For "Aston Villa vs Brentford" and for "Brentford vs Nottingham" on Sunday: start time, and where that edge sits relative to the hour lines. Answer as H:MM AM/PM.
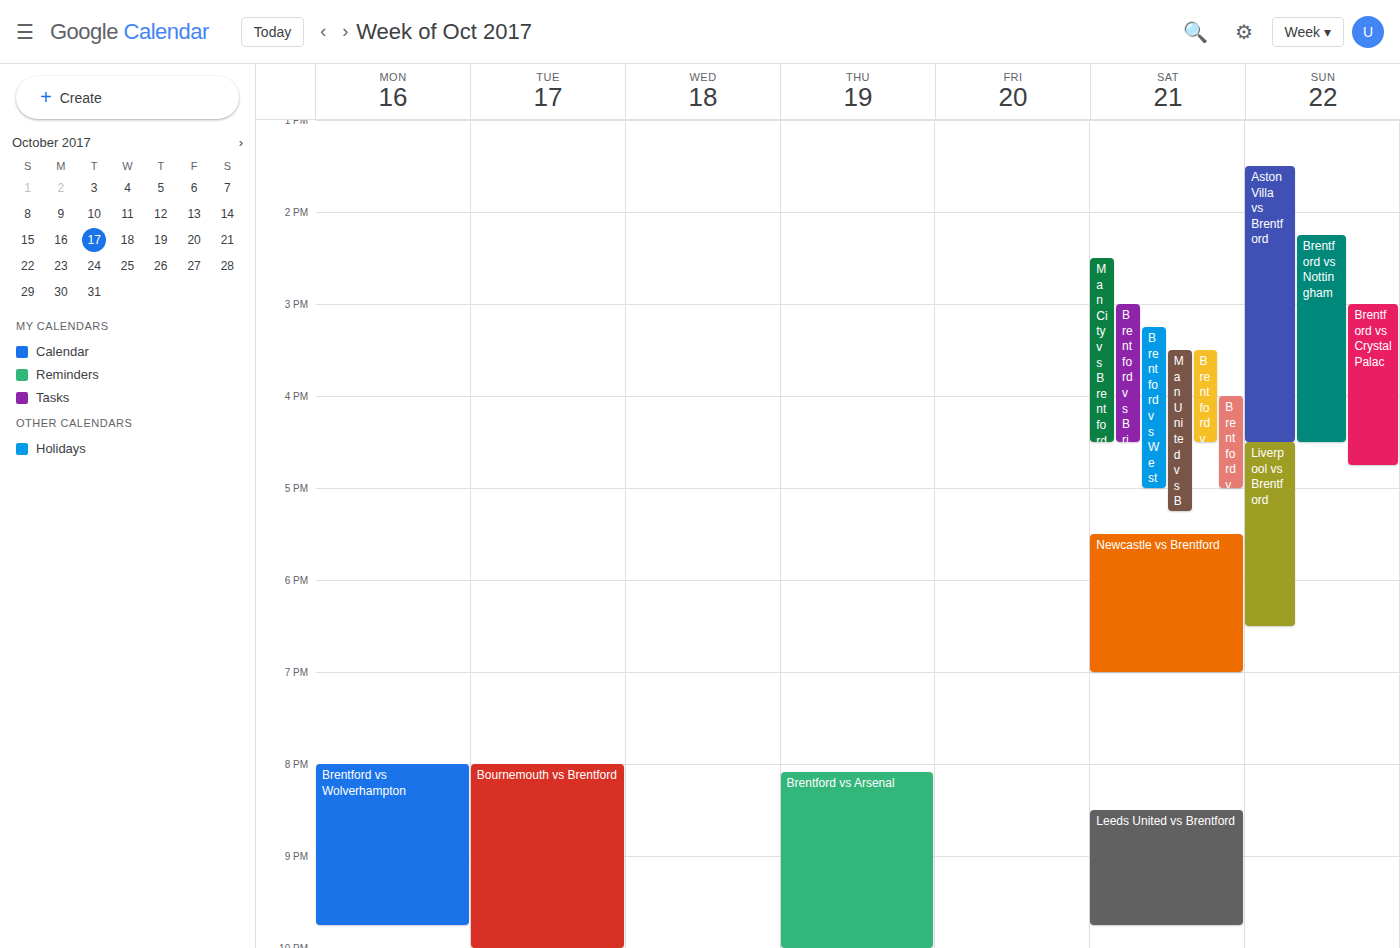
"Aston Villa vs Brentford": 1:30 PM, halfway between the 1 PM and 2 PM lines. "Brentford vs Nottingham": 2:15 PM, neither: a quarter of the way from the 2 PM line to the 3 PM line.